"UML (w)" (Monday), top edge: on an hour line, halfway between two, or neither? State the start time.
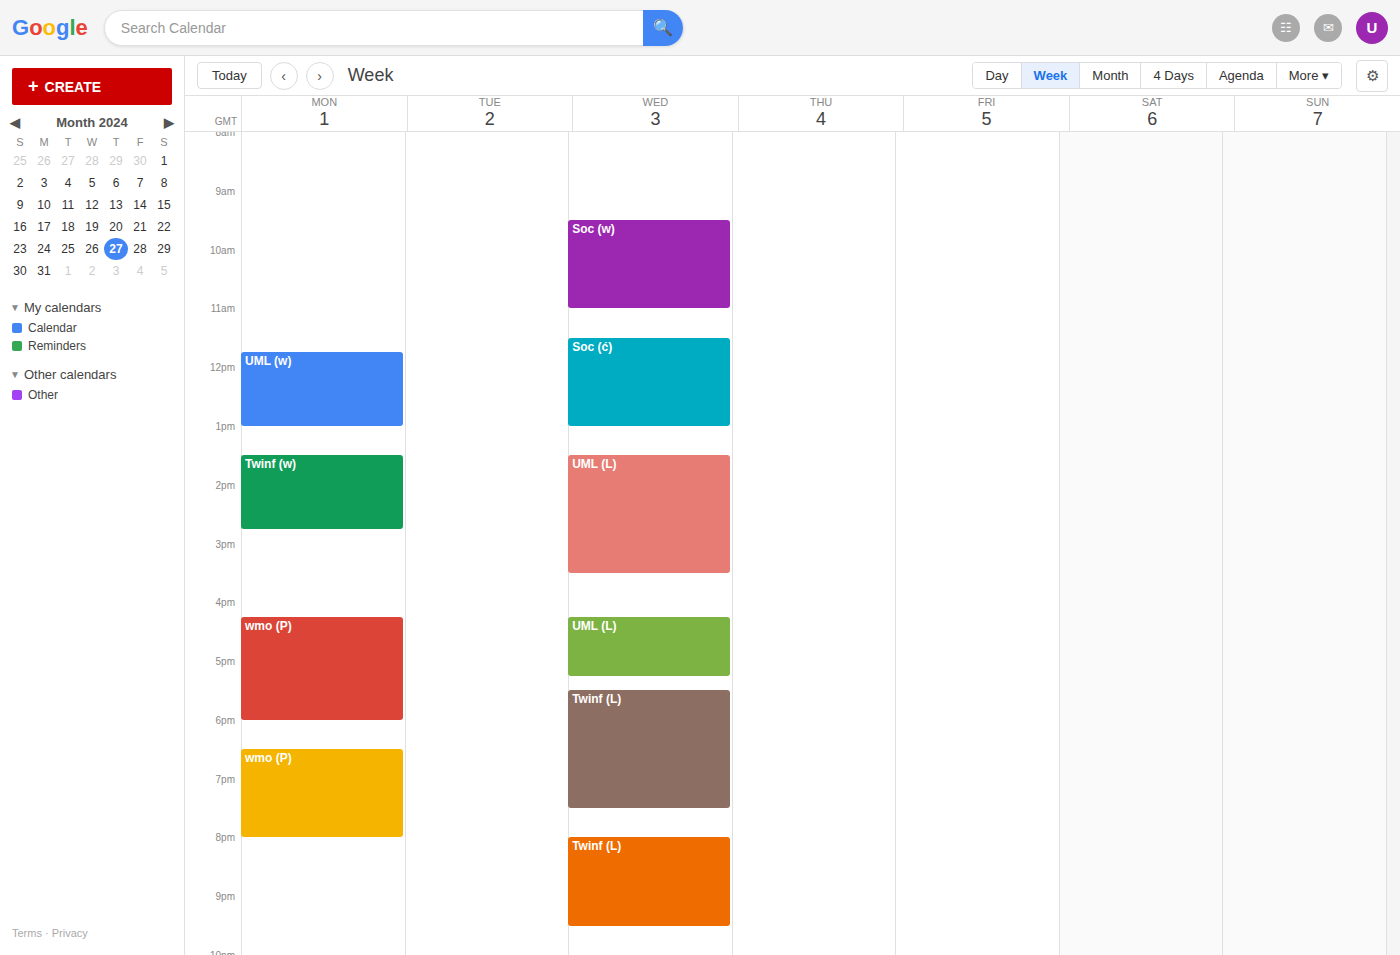
11:45 AM -- neither: three quarters of the way from the 11 AM line to the 12 PM line.